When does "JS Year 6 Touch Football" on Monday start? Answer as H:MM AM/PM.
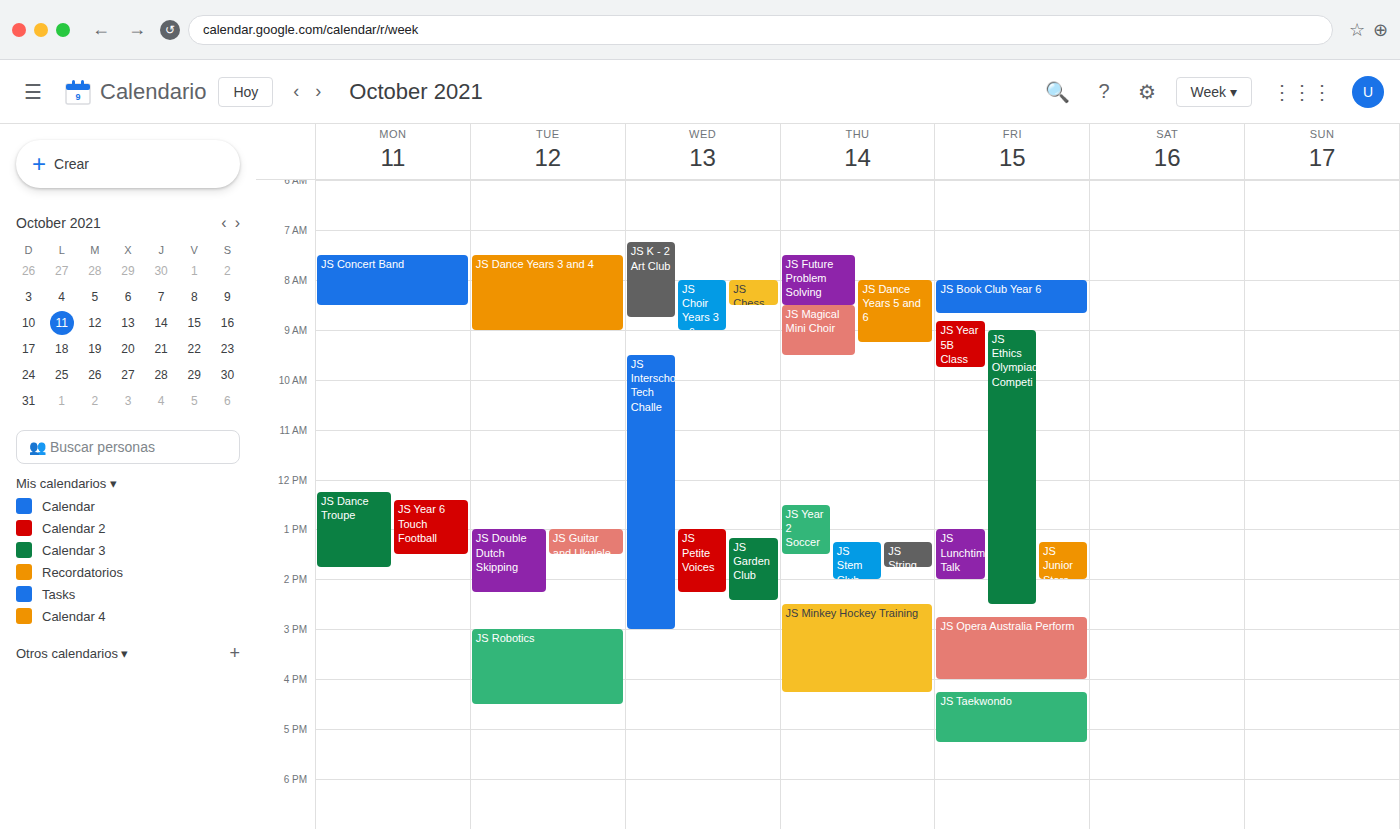
12:25 PM